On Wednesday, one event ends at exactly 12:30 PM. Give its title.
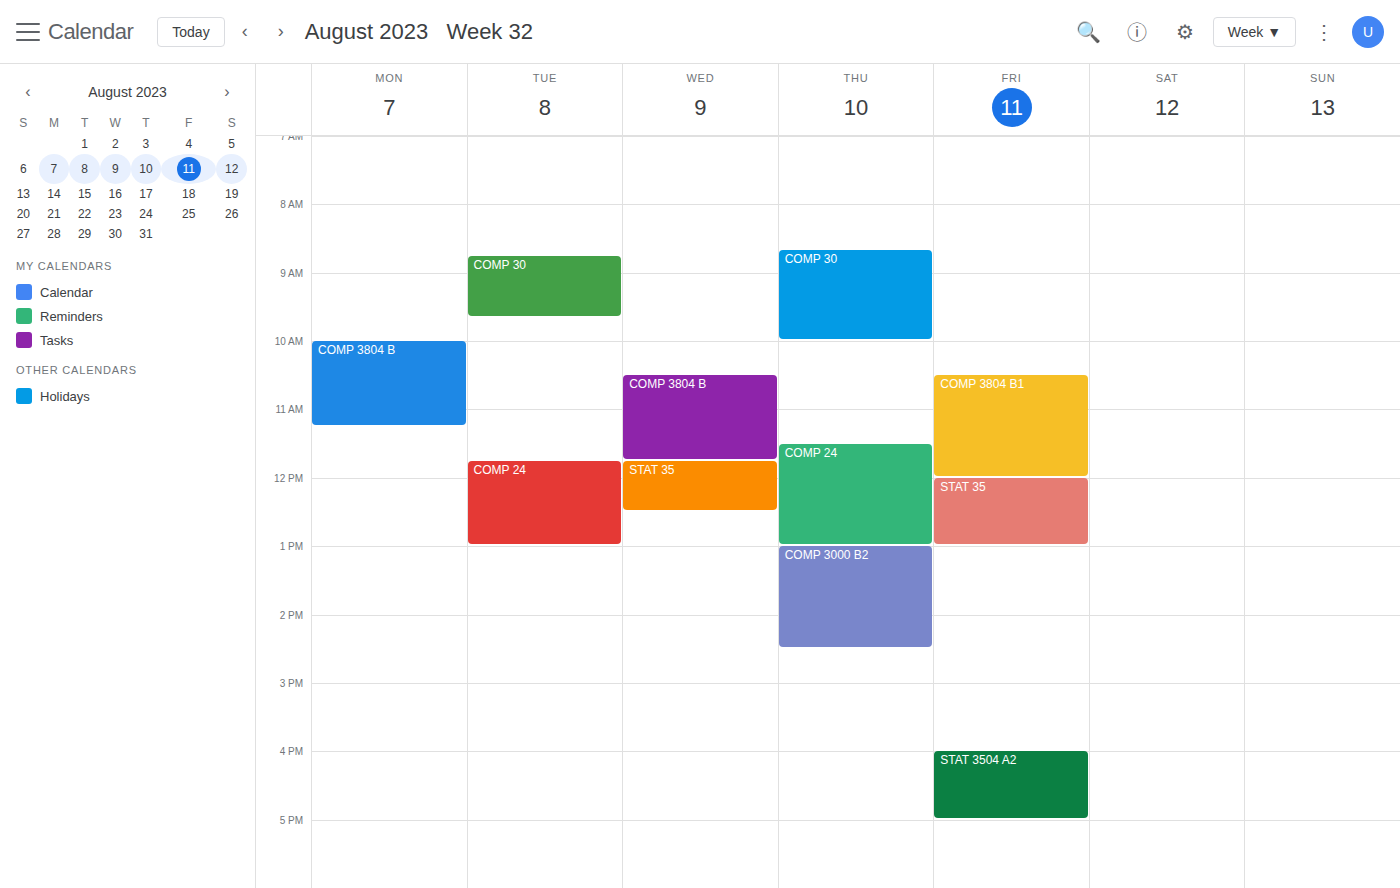
"STAT 35"